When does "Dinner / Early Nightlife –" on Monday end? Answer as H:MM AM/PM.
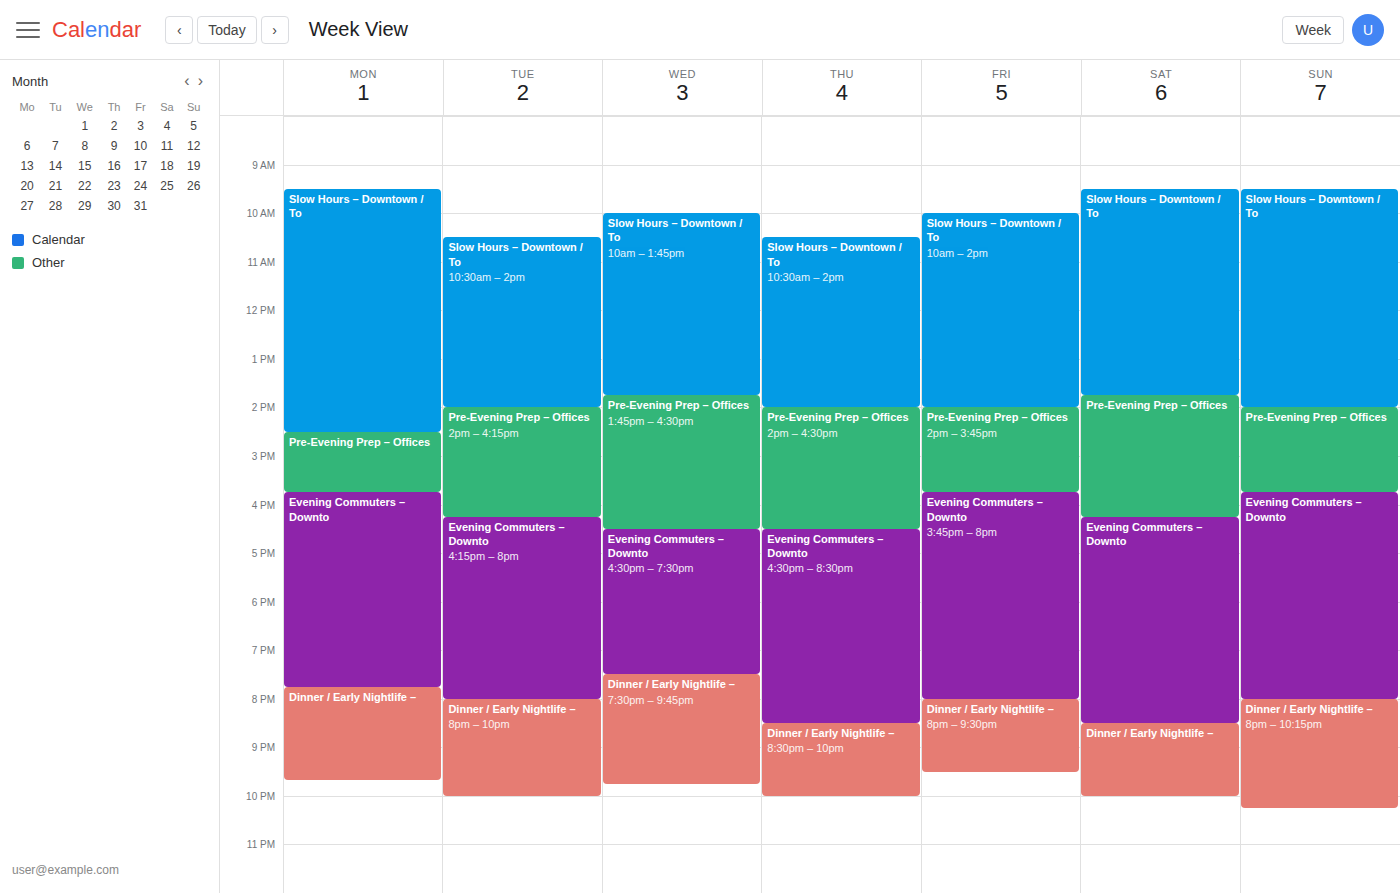
9:40 PM